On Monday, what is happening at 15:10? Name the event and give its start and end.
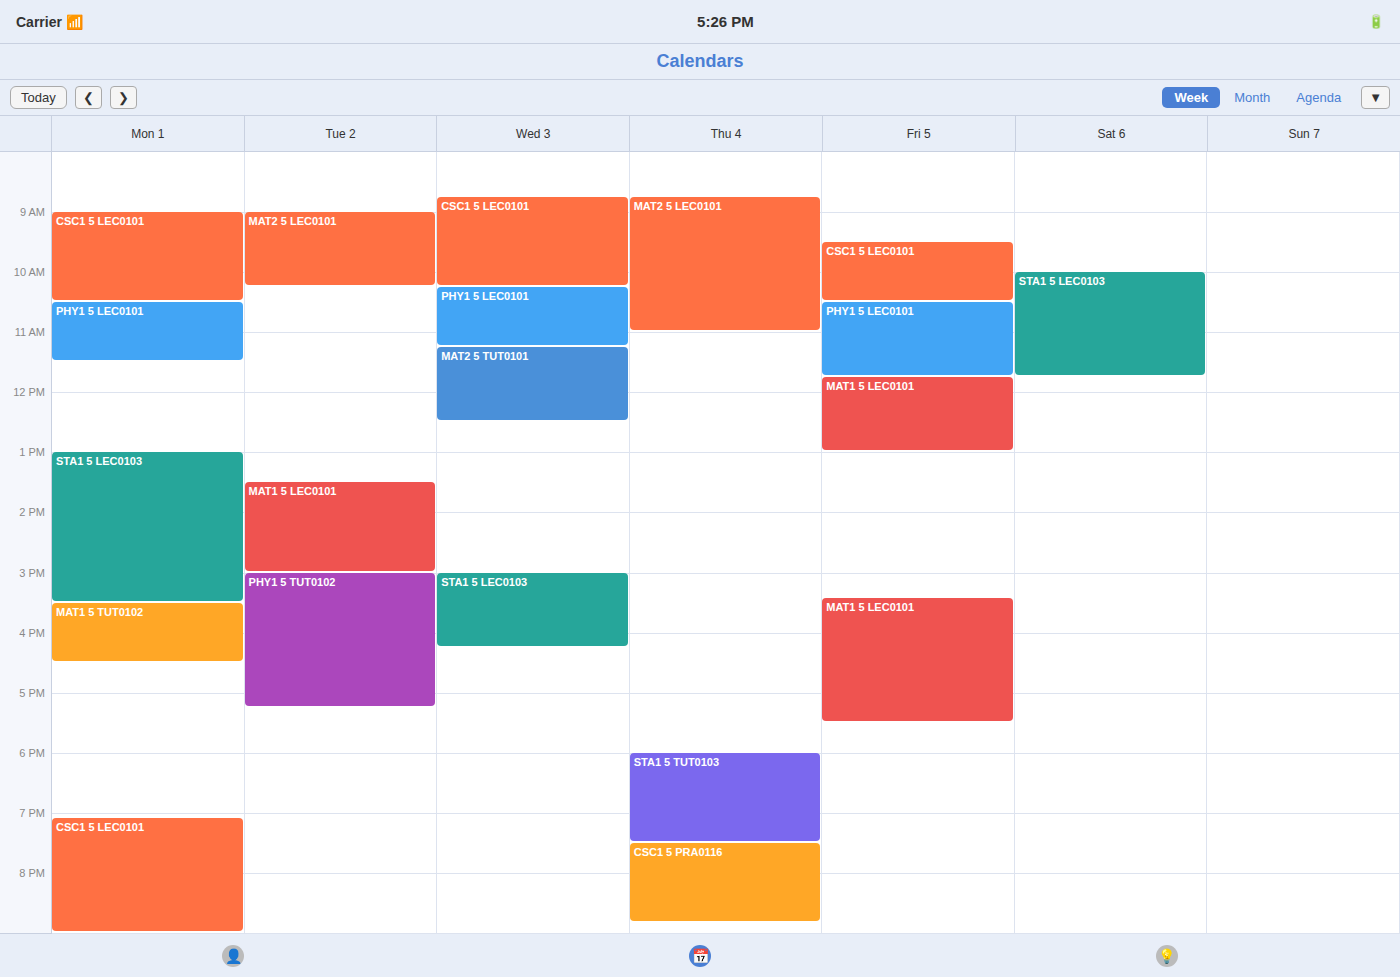
"STA1 5 LEC0103", 13:00 to 15:30